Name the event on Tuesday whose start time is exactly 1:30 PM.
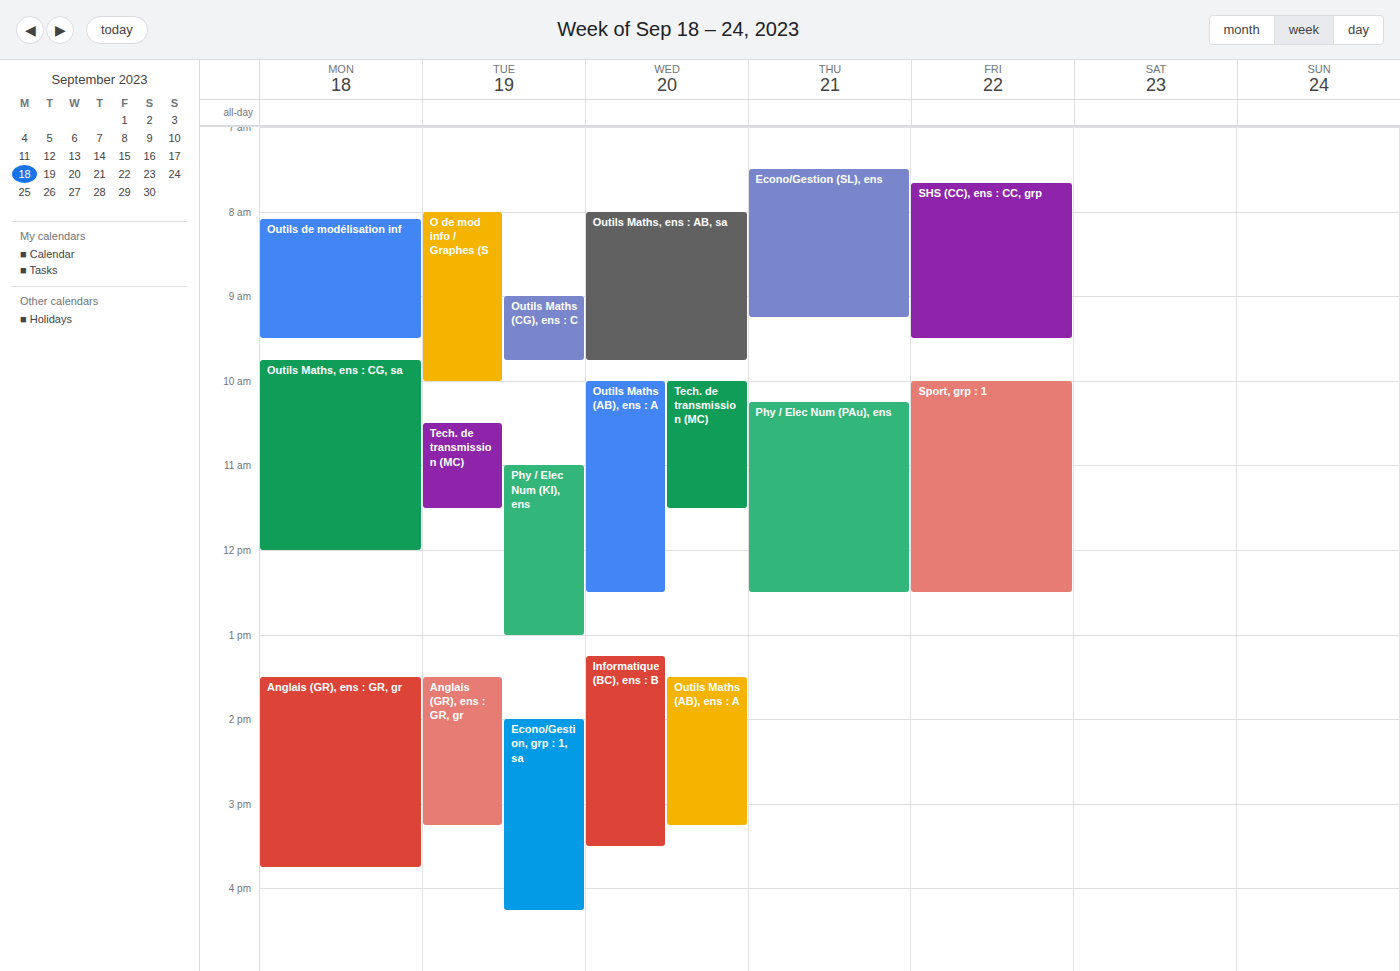
"Anglais (GR), ens : GR, gr"